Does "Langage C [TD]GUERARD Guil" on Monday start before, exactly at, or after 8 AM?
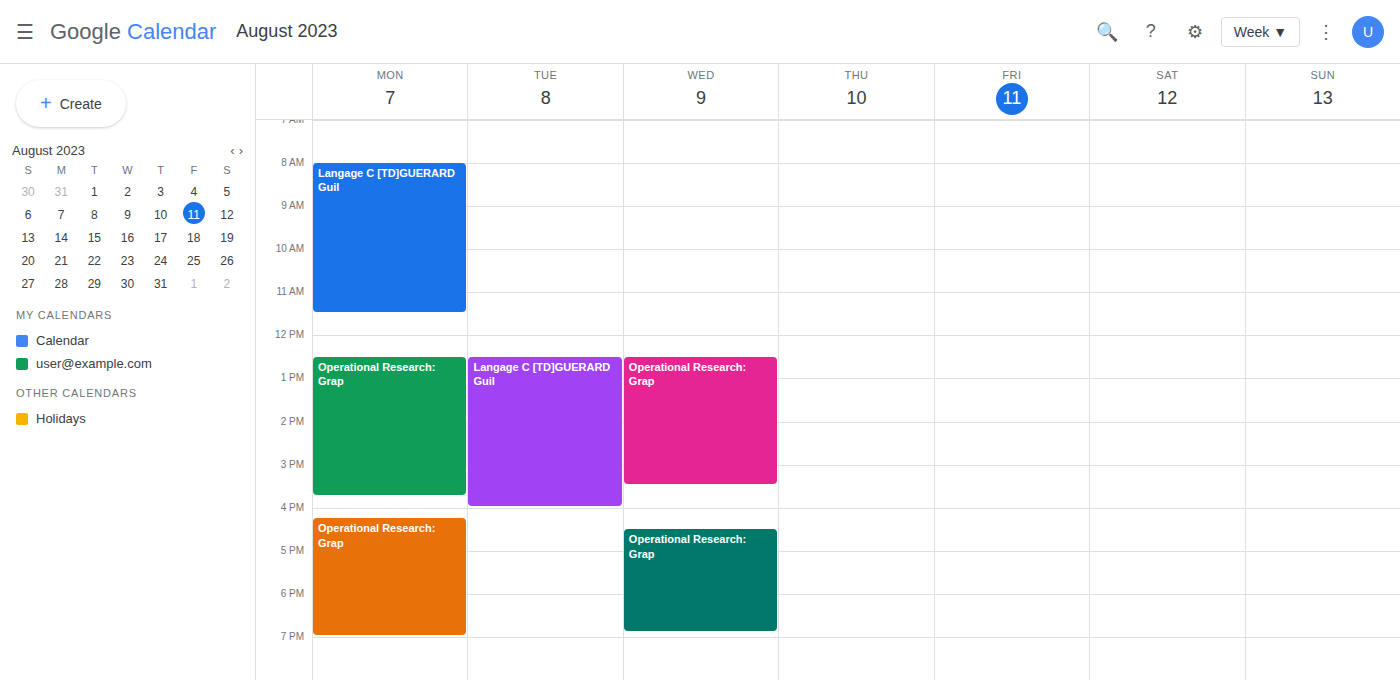
8:00 AM -- exactly at 8 AM, on the 8 AM line.